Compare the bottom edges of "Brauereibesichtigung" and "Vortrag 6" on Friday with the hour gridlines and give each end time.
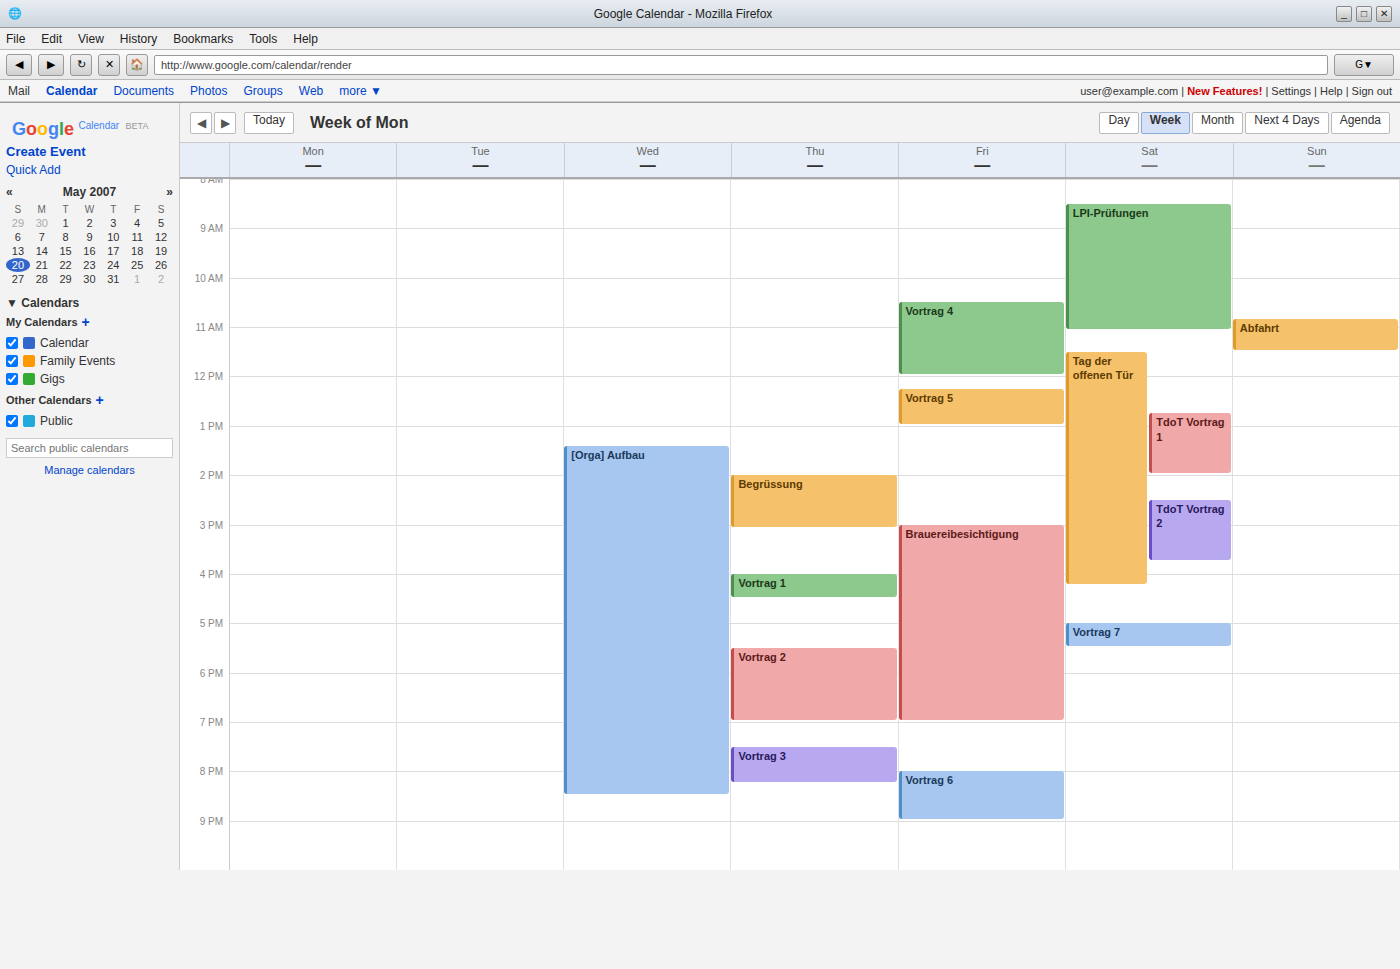
"Brauereibesichtigung": 7:00 PM, exactly on the 7 PM line. "Vortrag 6": 9:00 PM, exactly on the 9 PM line.